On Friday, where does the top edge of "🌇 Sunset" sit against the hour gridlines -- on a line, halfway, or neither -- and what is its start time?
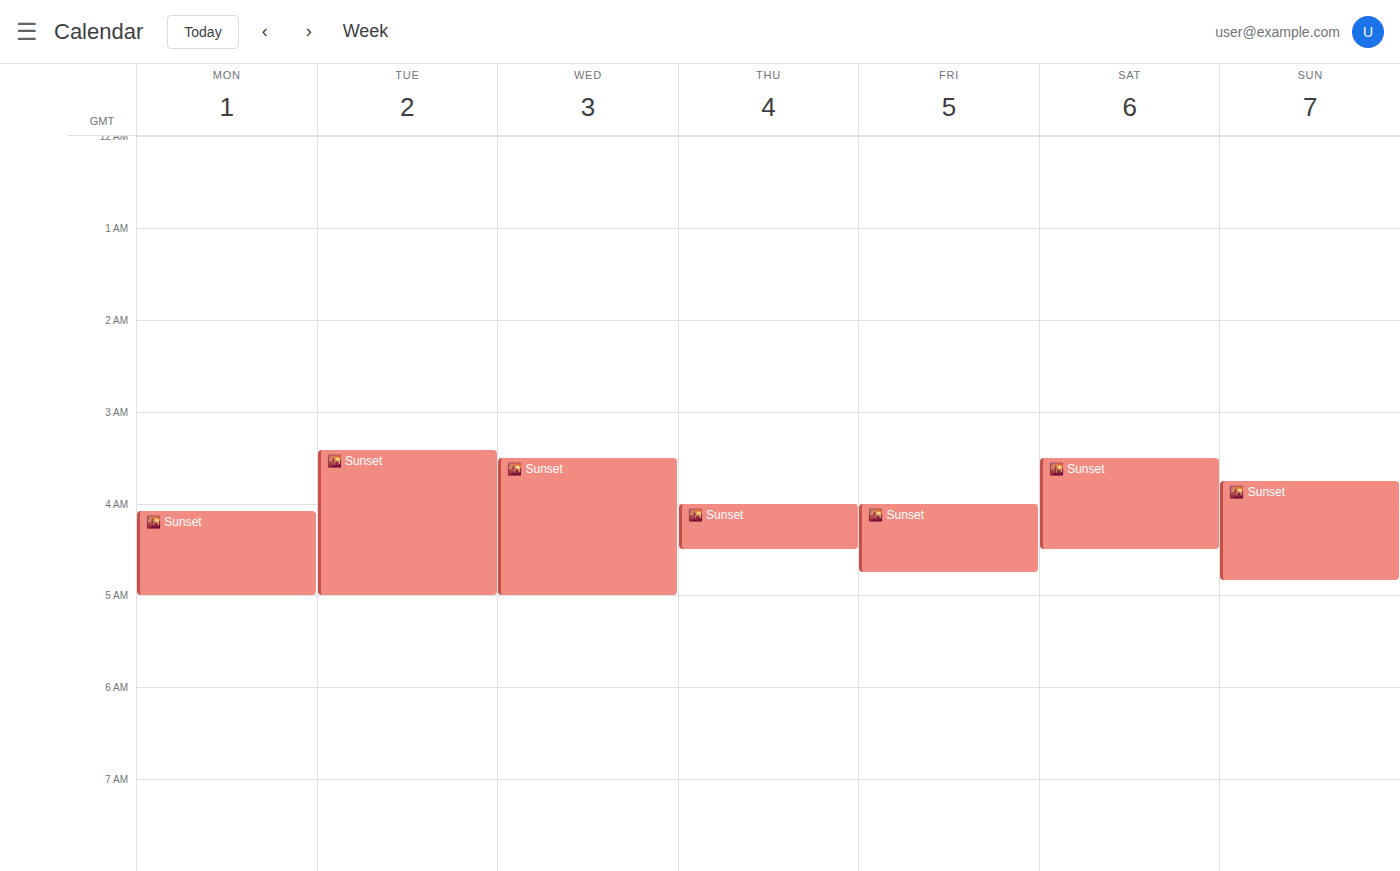
4:00 AM -- exactly on the 4 AM line.